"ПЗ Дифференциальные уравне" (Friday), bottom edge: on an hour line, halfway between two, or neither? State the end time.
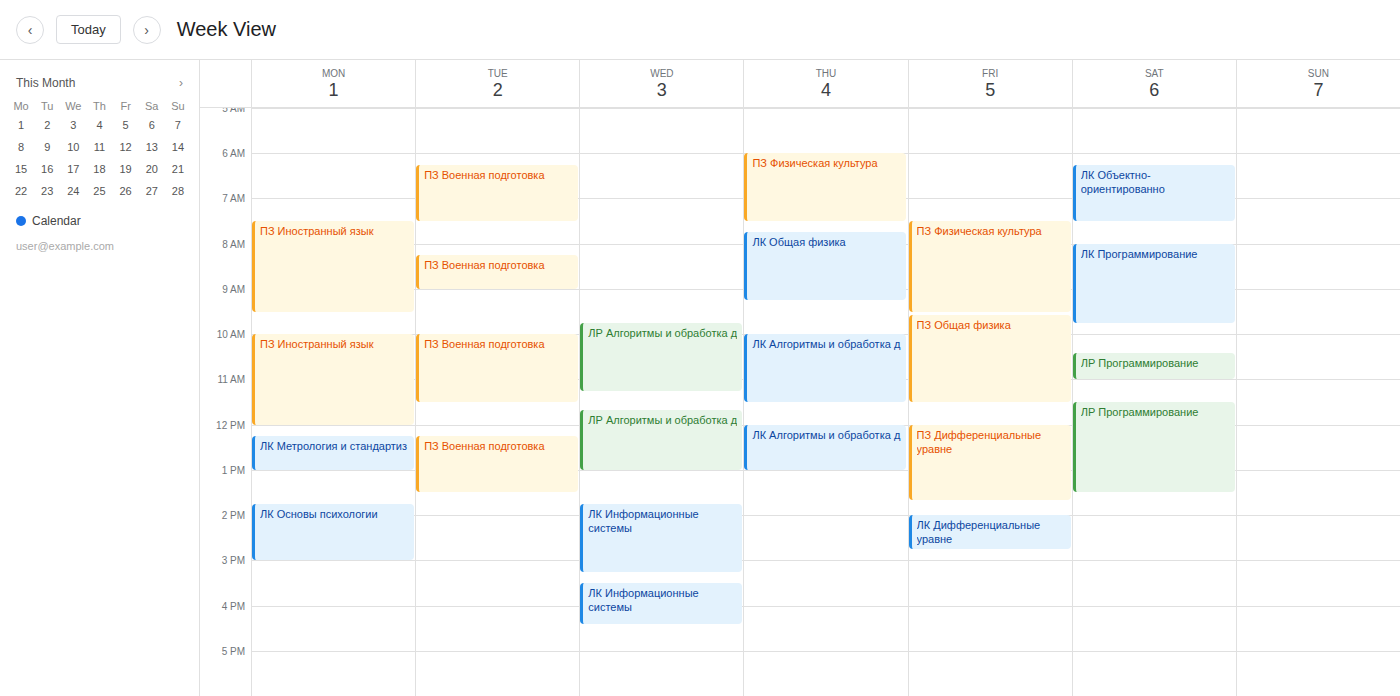
1:40 PM -- neither: 40 minutes below the 1 PM line and 20 minutes above the 2 PM line.